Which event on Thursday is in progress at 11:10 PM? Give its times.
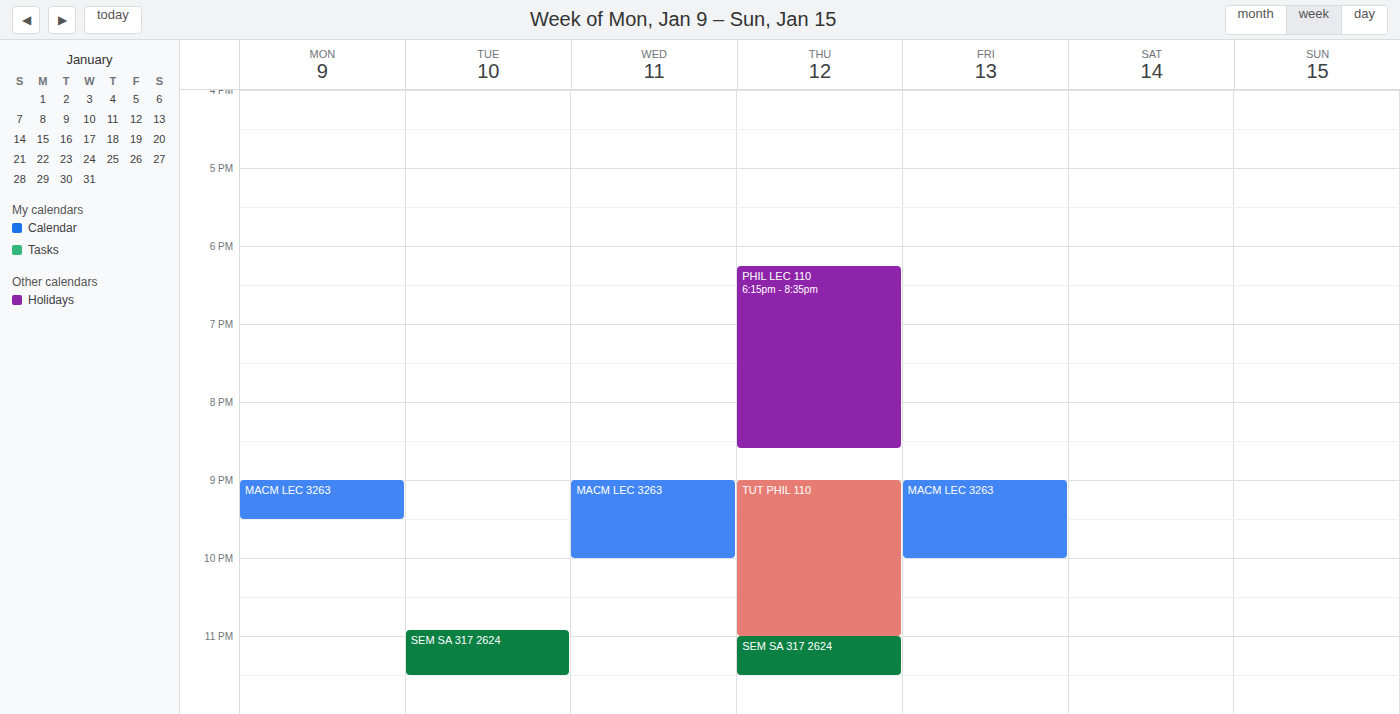
"SEM SA 317 2624", 11:00 PM to 11:30 PM